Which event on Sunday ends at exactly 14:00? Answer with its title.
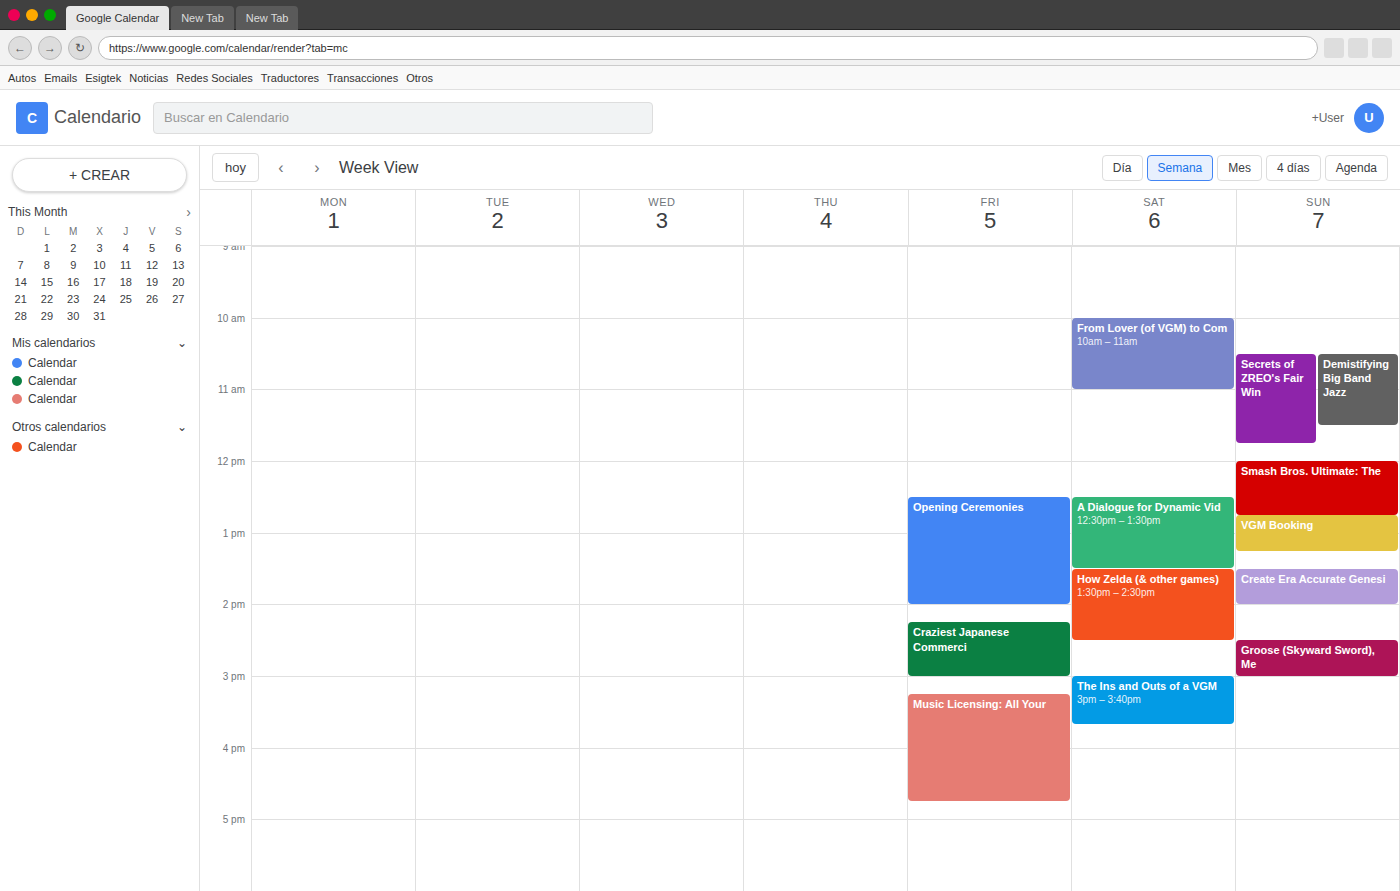
"Create Era Accurate Genesi"